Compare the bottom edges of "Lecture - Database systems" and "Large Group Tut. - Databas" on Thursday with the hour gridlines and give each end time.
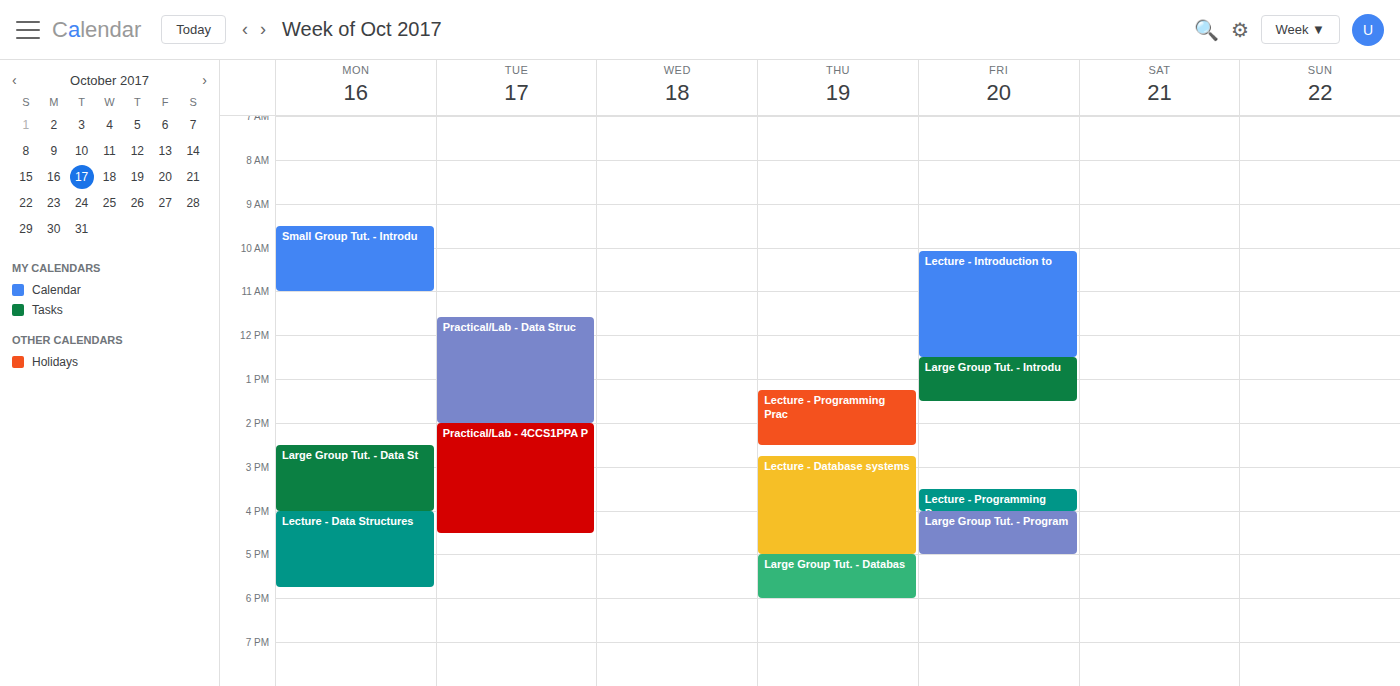
"Lecture - Database systems": 5:00 PM, exactly on the 5 PM line. "Large Group Tut. - Databas": 6:00 PM, exactly on the 6 PM line.